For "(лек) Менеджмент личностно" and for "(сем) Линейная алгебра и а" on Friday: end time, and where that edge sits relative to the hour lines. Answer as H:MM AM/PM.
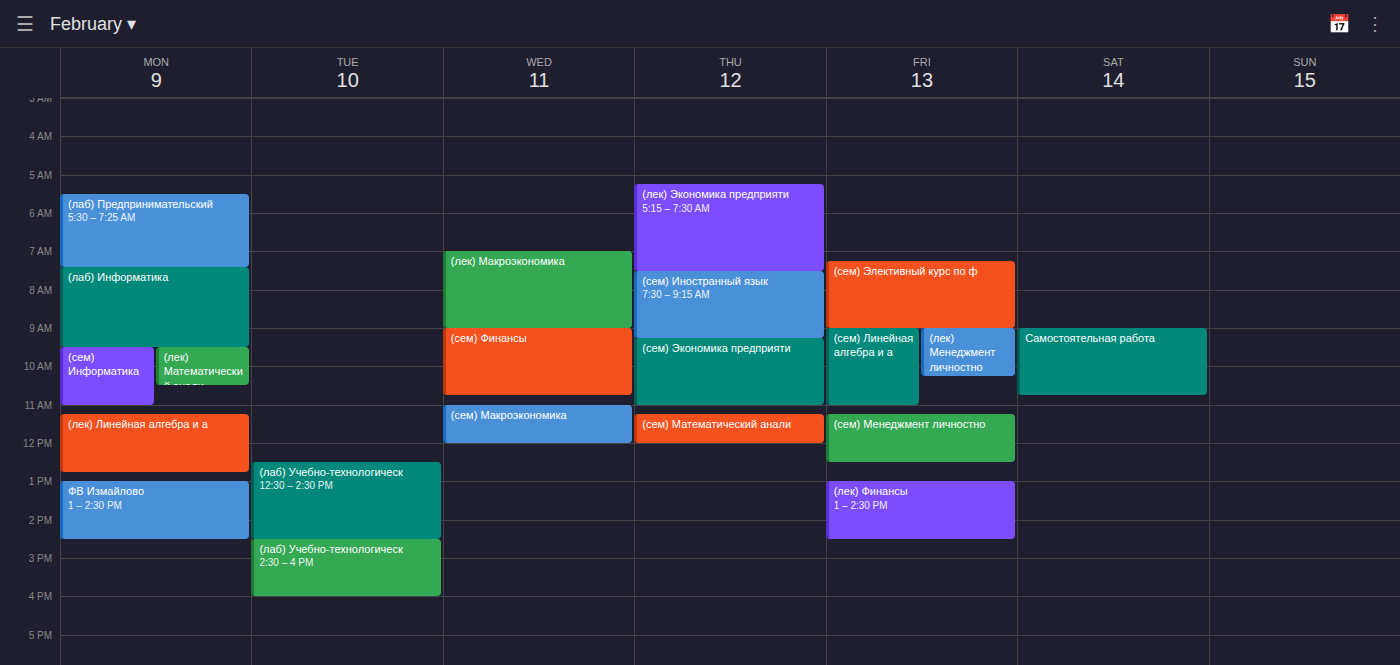
"(лек) Менеджмент личностно": 10:15 AM, neither: a quarter of the way from the 10 AM line to the 11 AM line. "(сем) Линейная алгебра и а": 11:00 AM, exactly on the 11 AM line.